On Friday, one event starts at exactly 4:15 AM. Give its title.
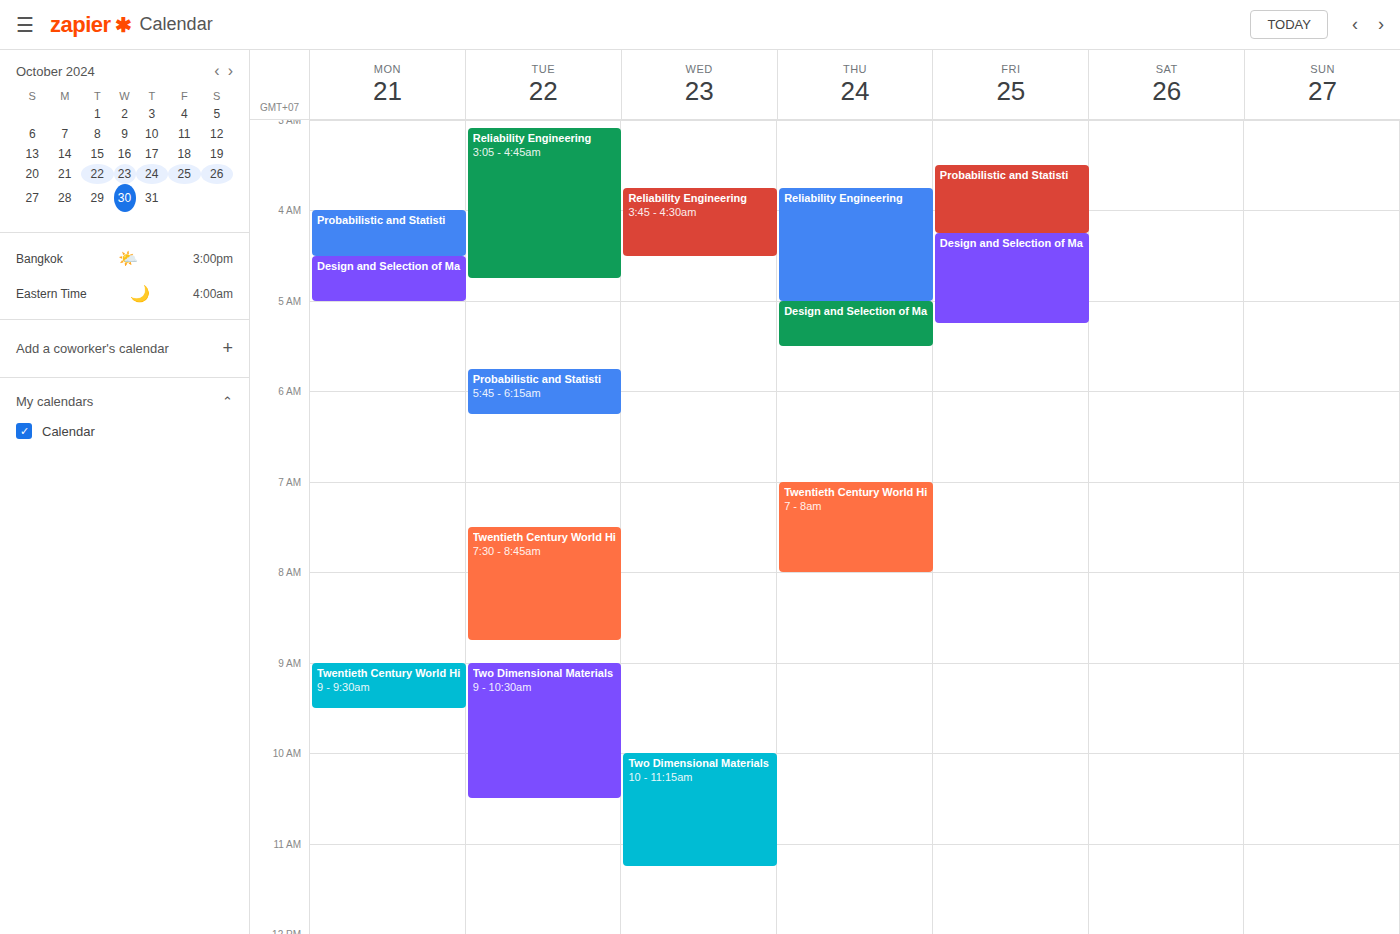
"Design and Selection of Ma"